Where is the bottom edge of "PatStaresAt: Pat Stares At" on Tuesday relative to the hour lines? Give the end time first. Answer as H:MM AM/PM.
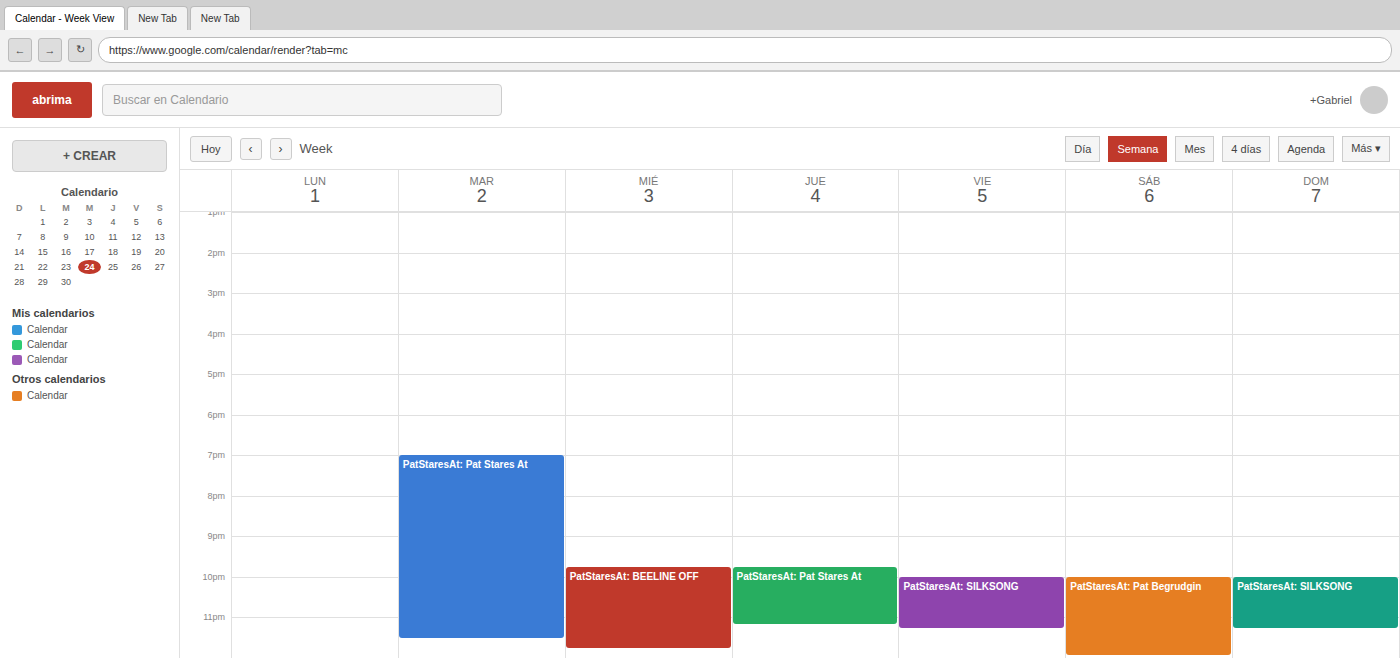
11:30 PM -- halfway between the 11 PM and 12 AM lines.